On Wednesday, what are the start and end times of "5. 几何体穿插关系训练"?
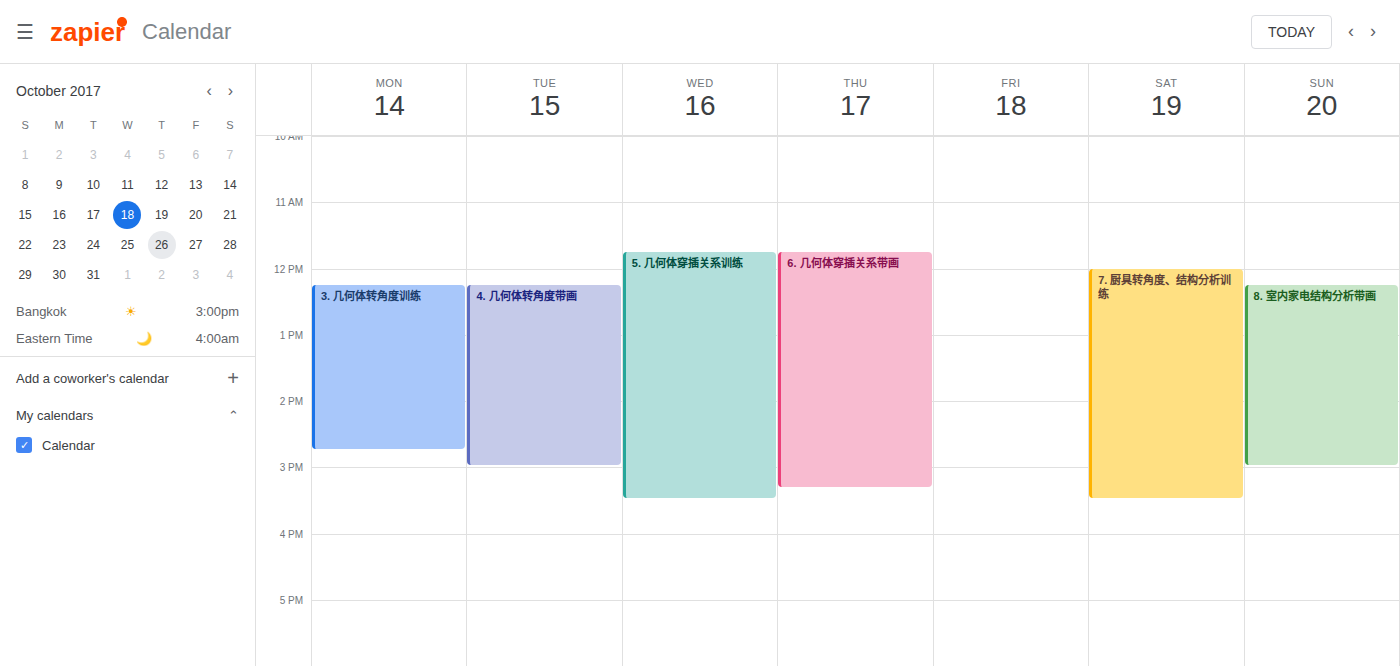
11:45 to 15:30